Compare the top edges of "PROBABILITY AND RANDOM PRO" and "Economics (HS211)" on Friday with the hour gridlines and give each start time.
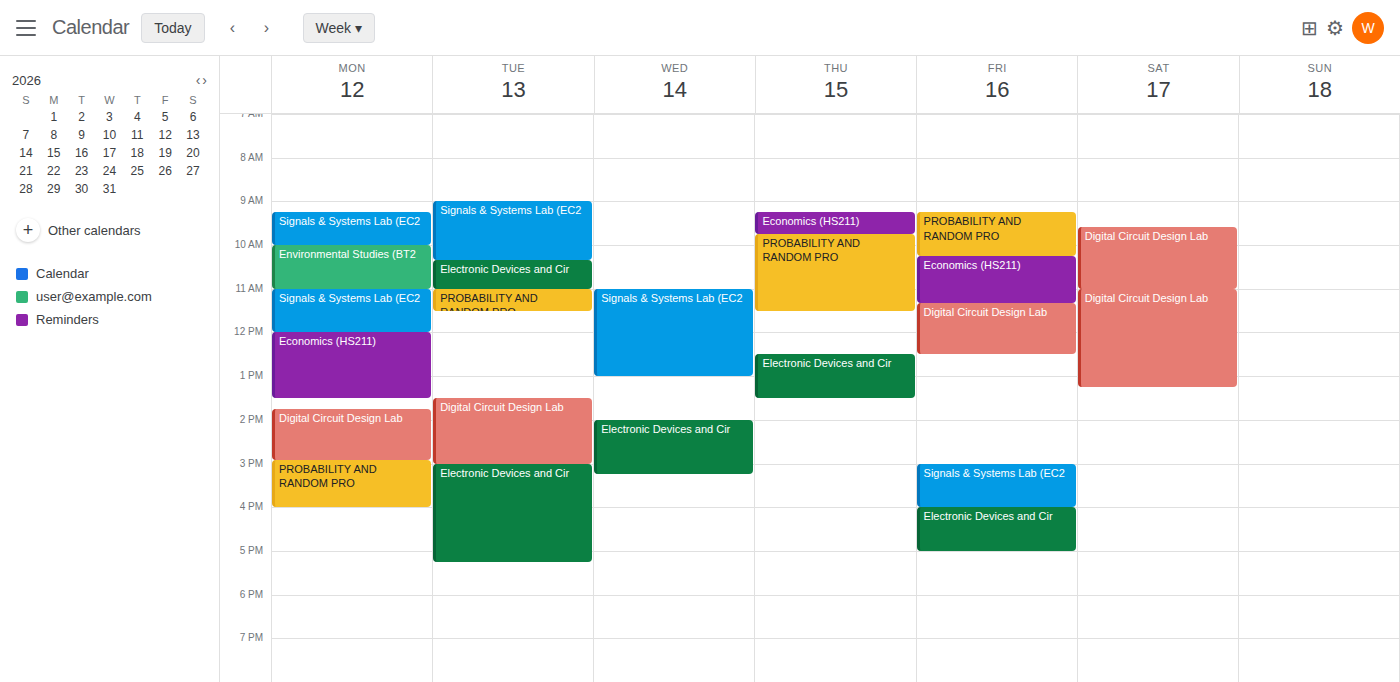
"PROBABILITY AND RANDOM PRO": 9:15 AM, neither: a quarter of the way from the 9 AM line to the 10 AM line. "Economics (HS211)": 10:15 AM, neither: a quarter of the way from the 10 AM line to the 11 AM line.